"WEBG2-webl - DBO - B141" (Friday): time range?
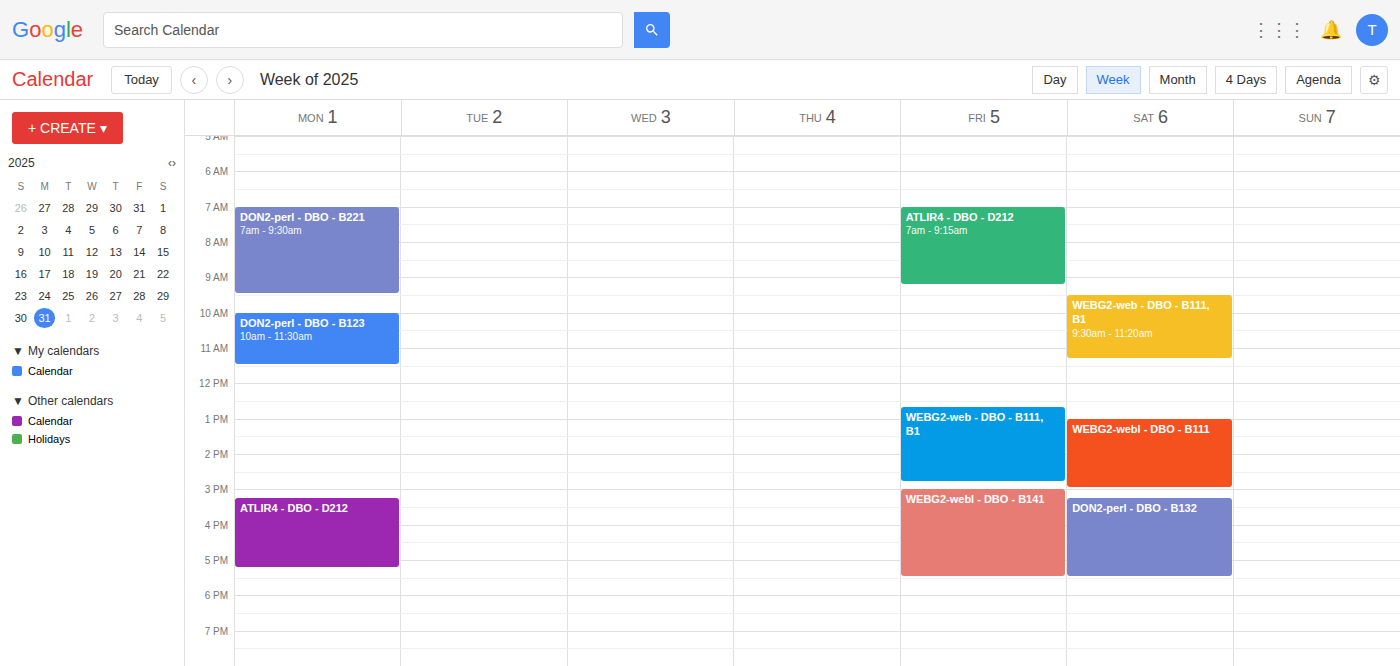
3:00 PM to 5:30 PM